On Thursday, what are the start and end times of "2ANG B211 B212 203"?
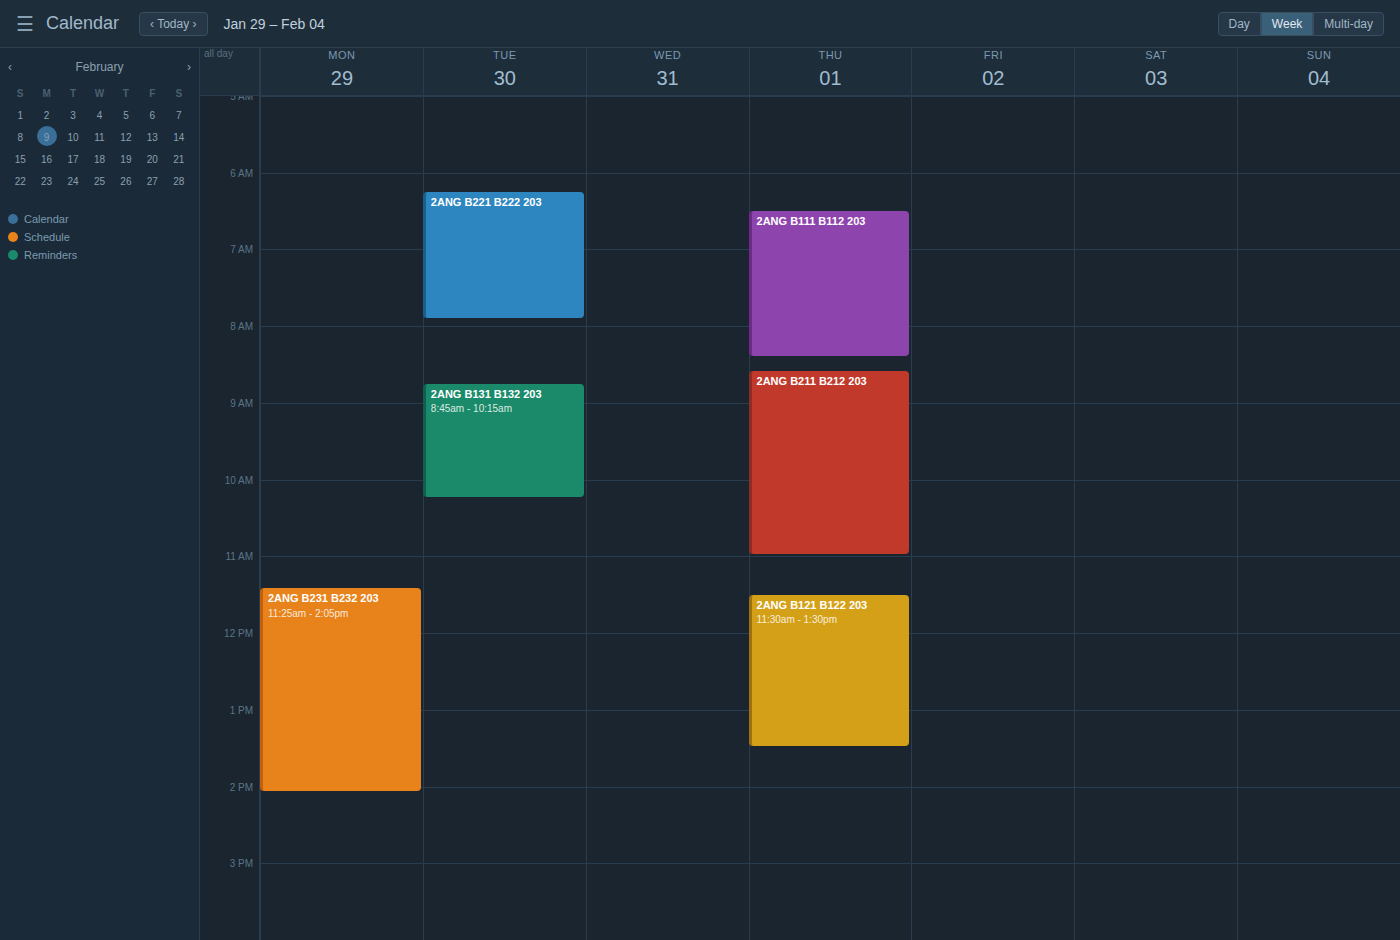
8:35 AM to 11:00 AM